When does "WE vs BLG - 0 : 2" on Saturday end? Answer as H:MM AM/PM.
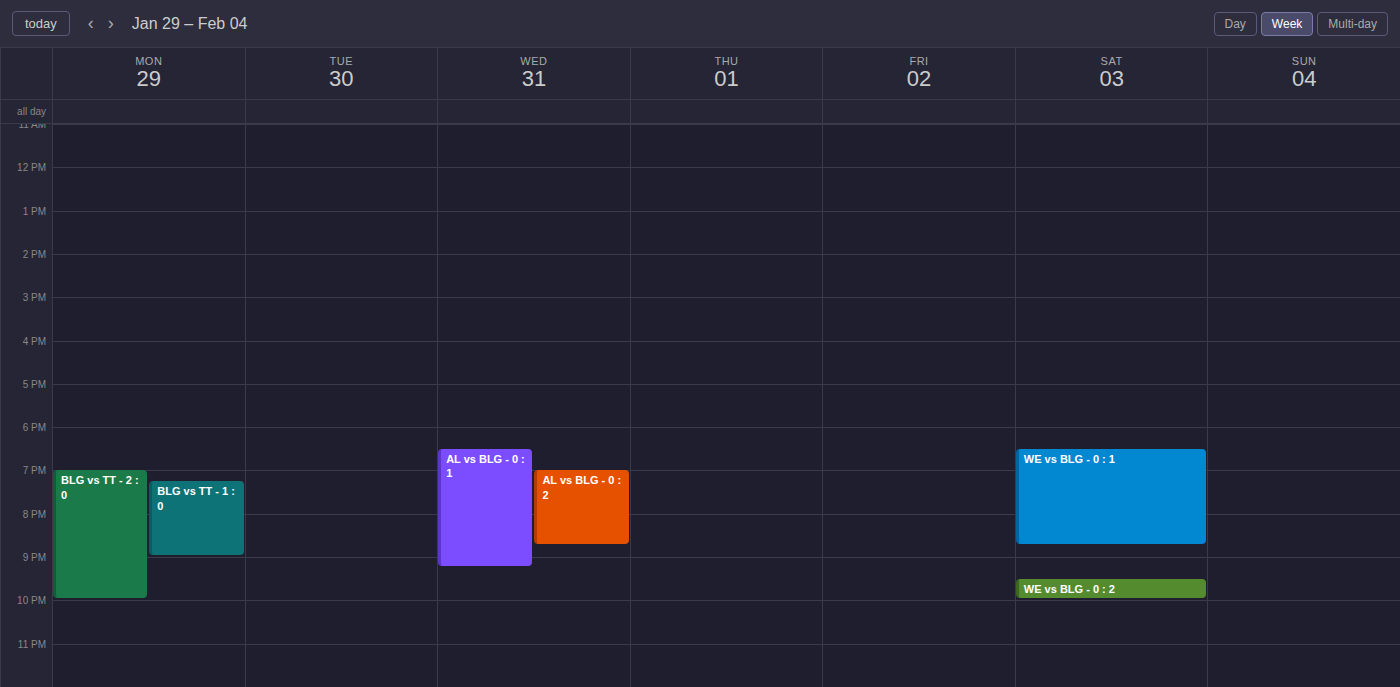
10:00 PM